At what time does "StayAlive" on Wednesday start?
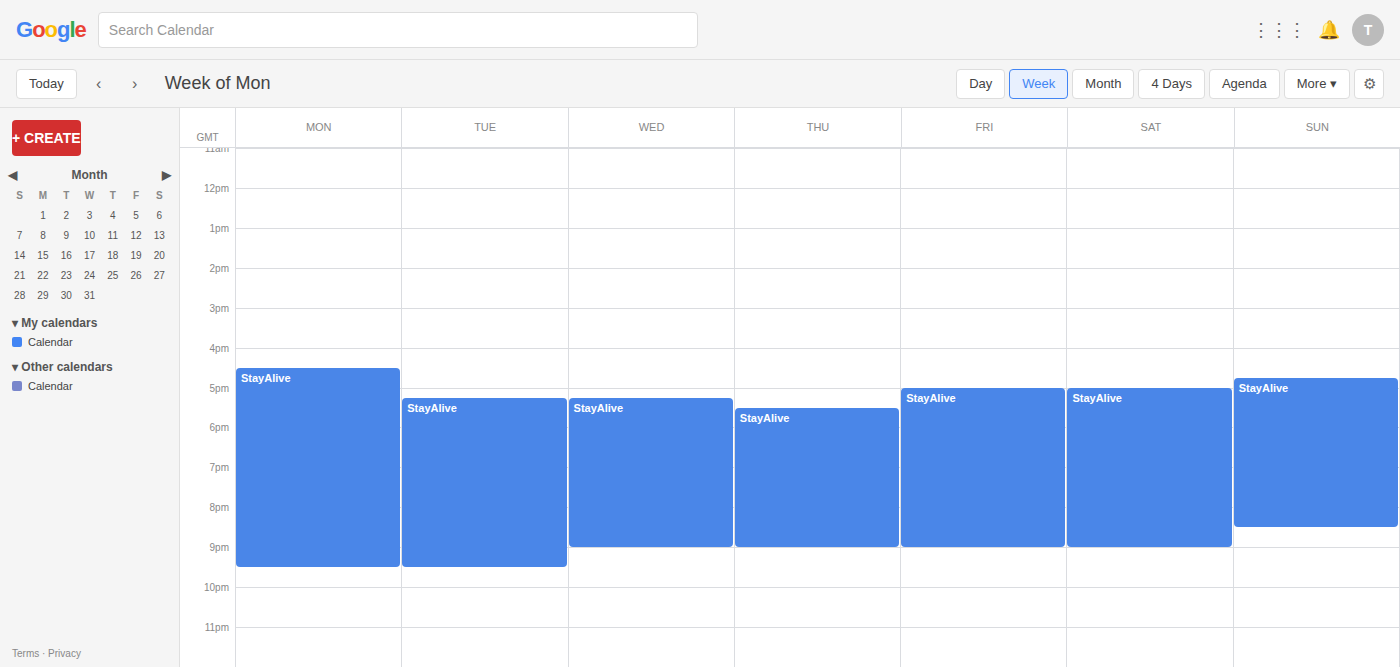
5:15 PM